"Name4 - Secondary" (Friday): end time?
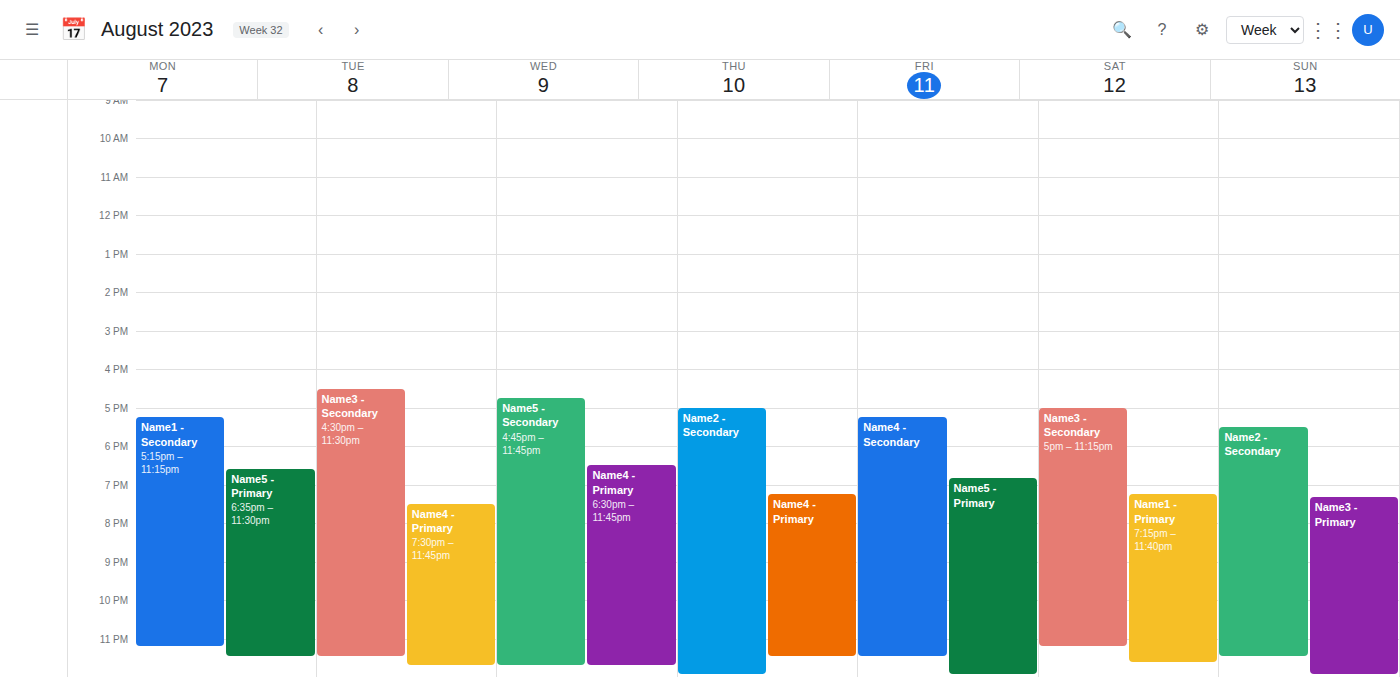
11:30 PM